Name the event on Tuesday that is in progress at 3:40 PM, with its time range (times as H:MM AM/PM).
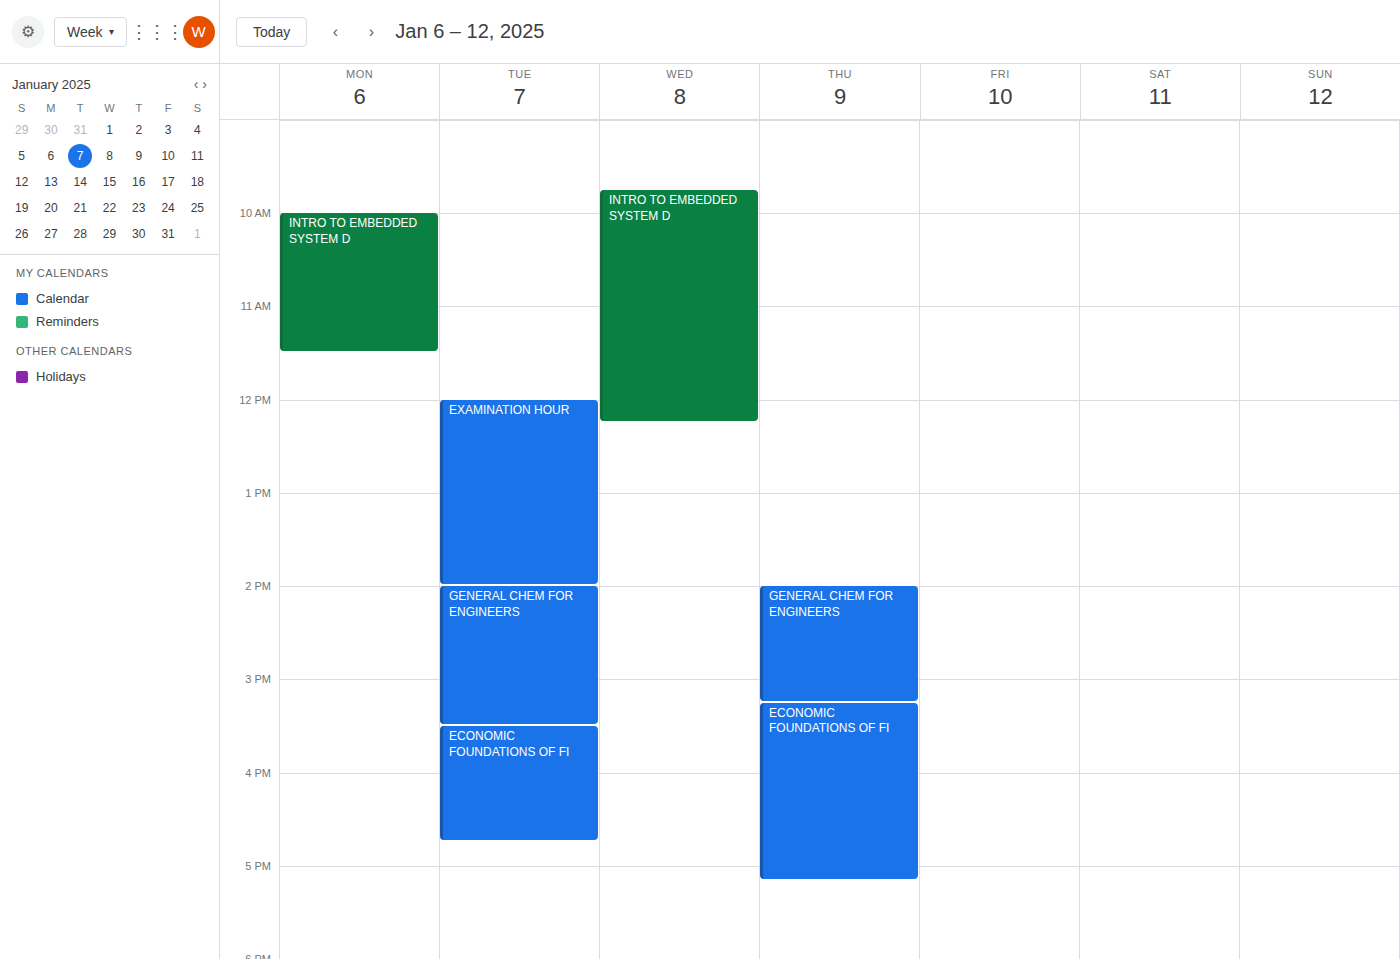
"ECONOMIC FOUNDATIONS OF FI", 3:30 PM to 4:45 PM